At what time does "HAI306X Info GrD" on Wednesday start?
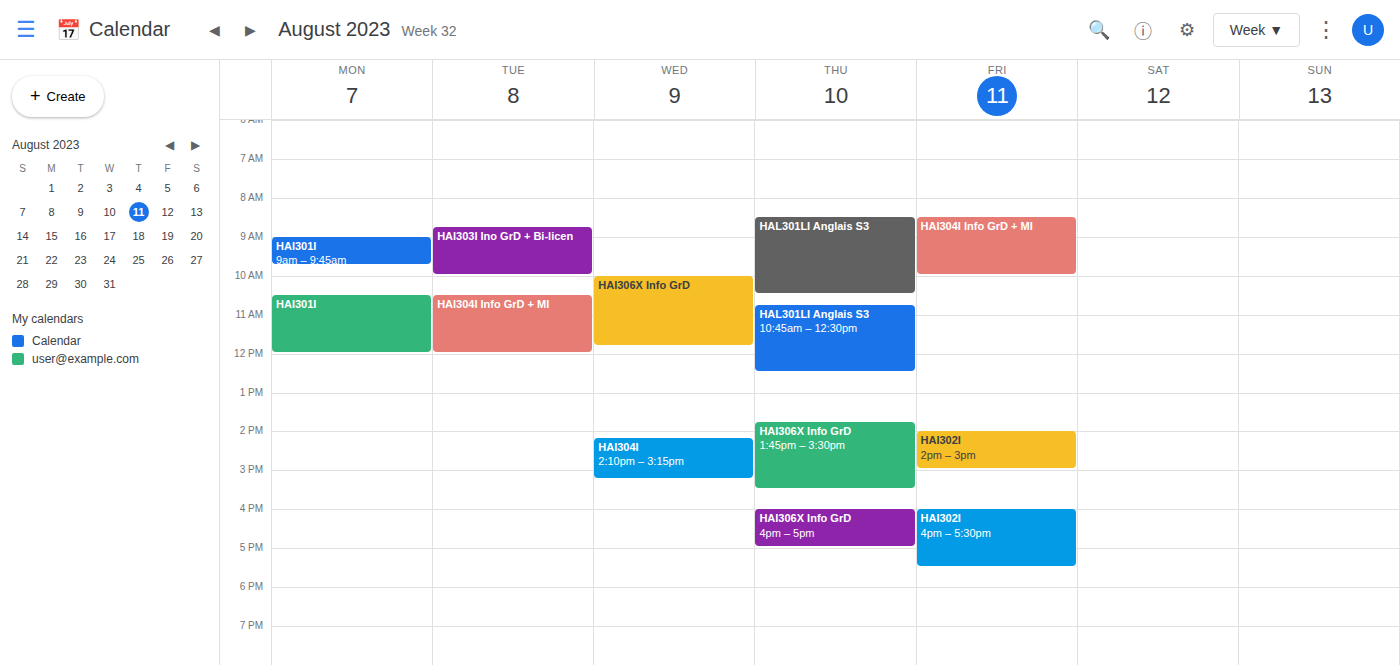
10:00 AM